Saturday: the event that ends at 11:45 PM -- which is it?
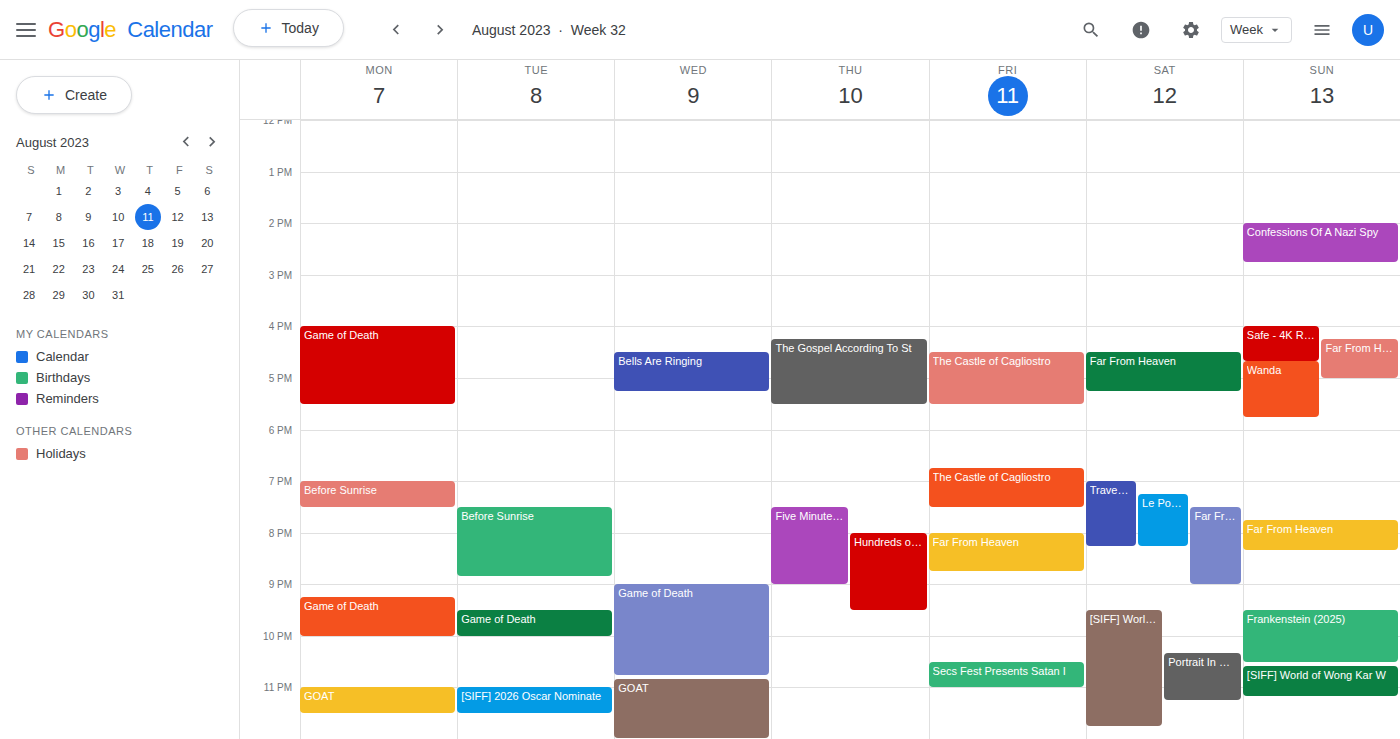
"[SIFF] World of Wong Kar W"